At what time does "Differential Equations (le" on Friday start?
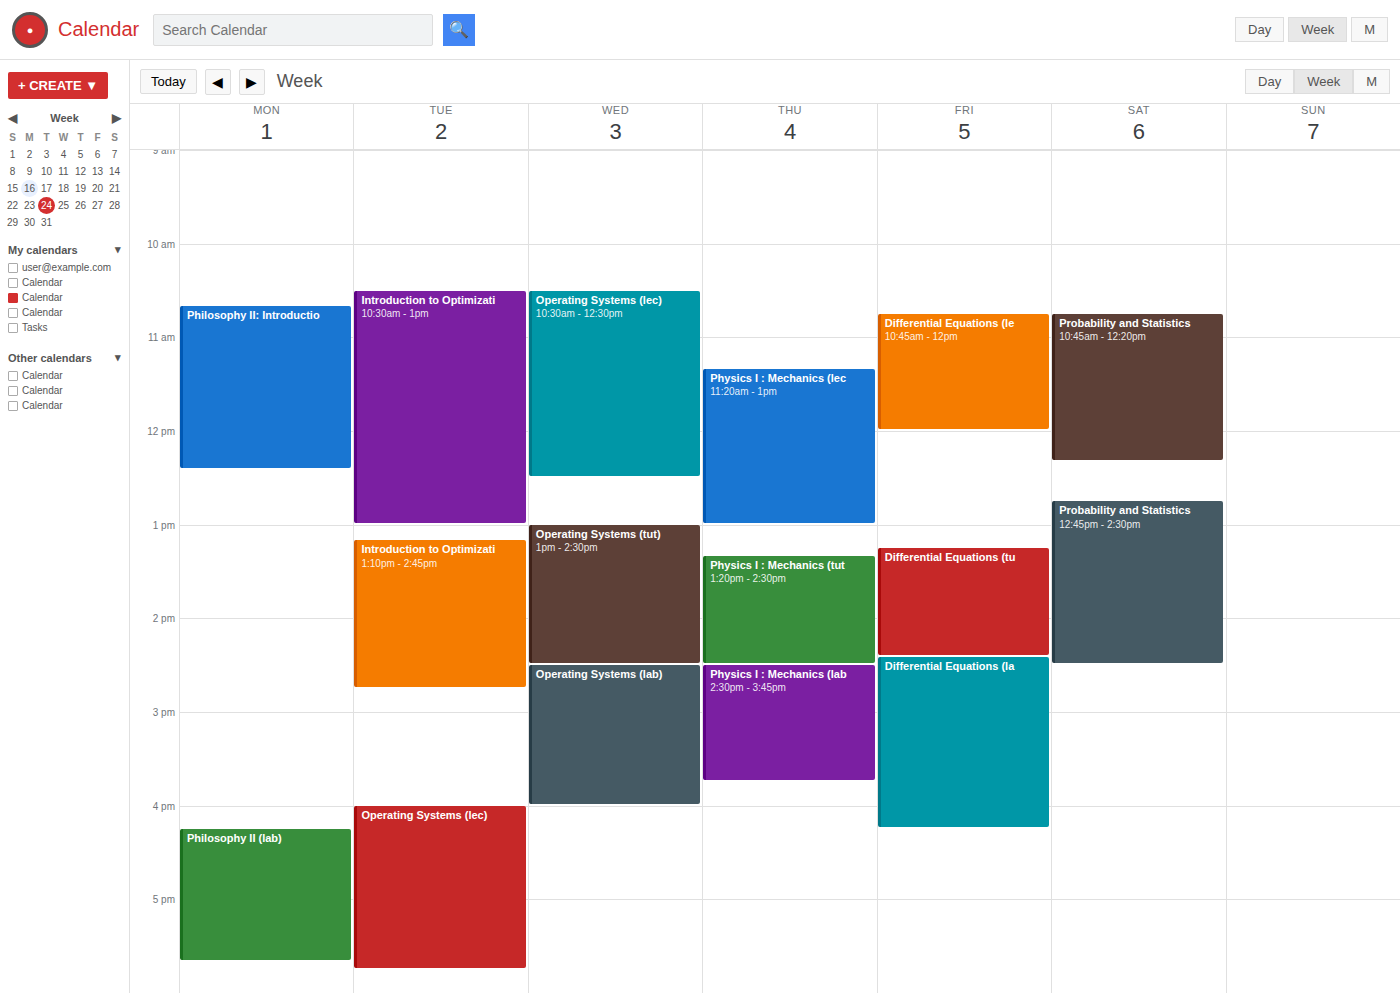
10:45